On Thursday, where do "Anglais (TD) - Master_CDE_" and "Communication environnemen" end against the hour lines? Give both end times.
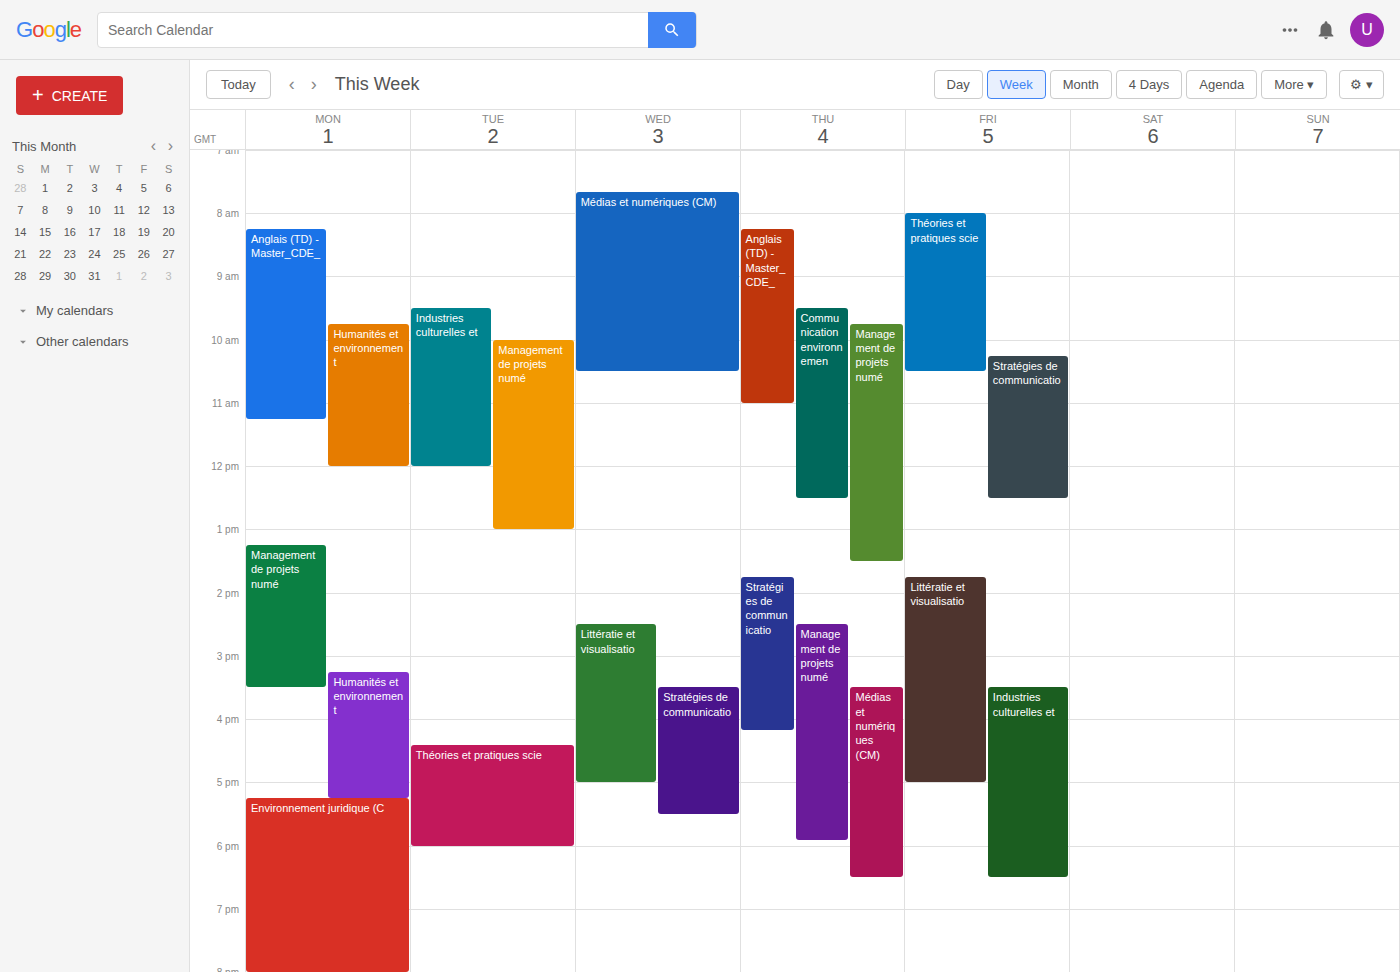
"Anglais (TD) - Master_CDE_": 11:00 AM, exactly on the 11 AM line. "Communication environnemen": 12:30 PM, halfway between the 12 PM and 1 PM lines.